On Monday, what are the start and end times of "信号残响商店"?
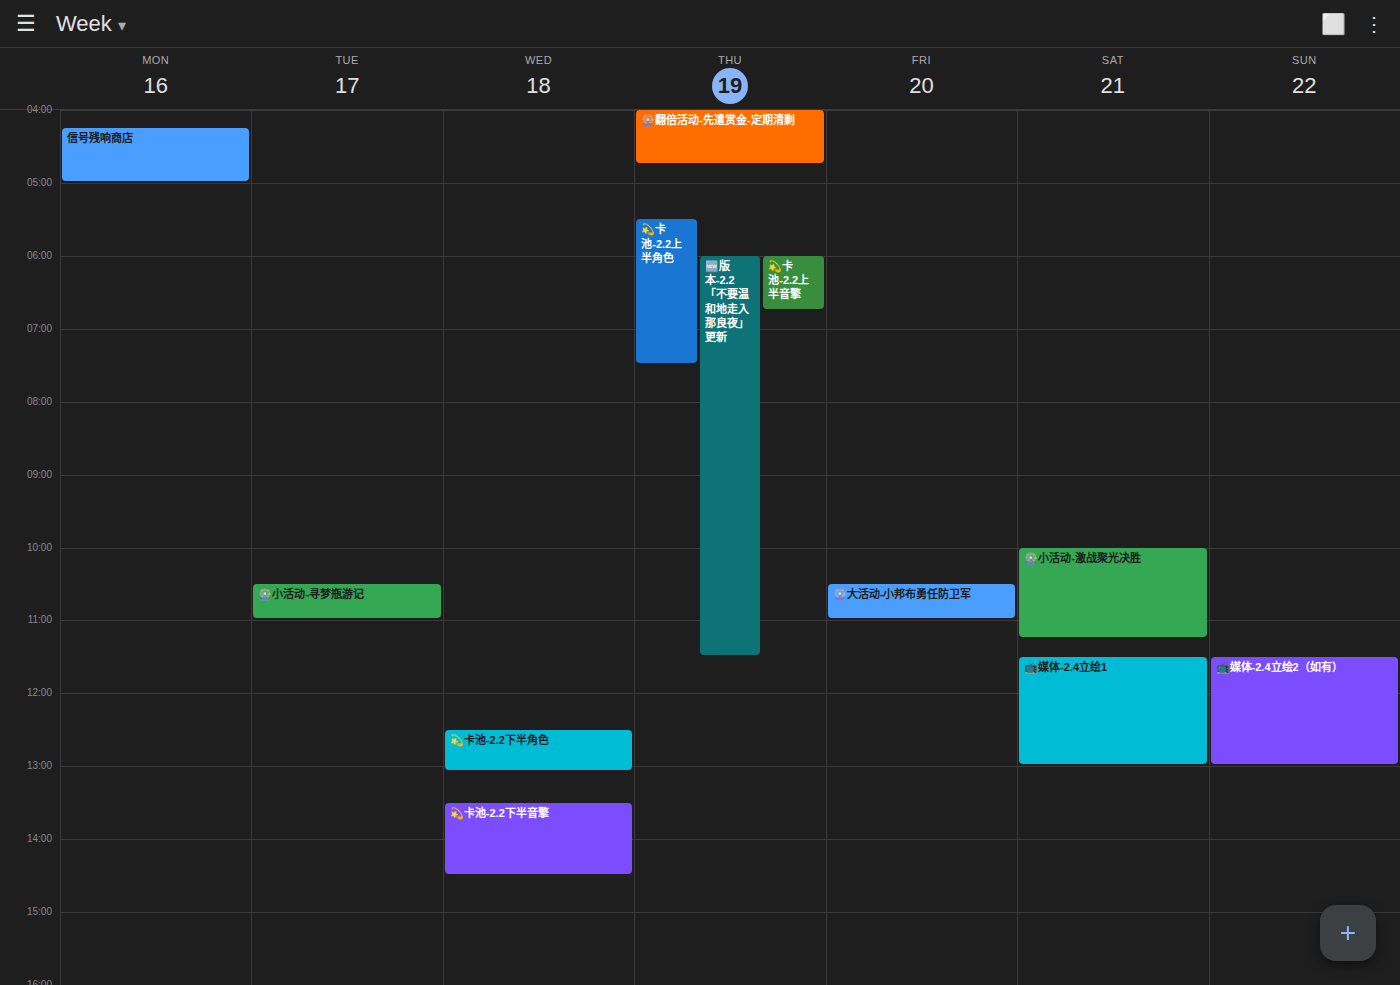
4:15 AM to 5:00 AM